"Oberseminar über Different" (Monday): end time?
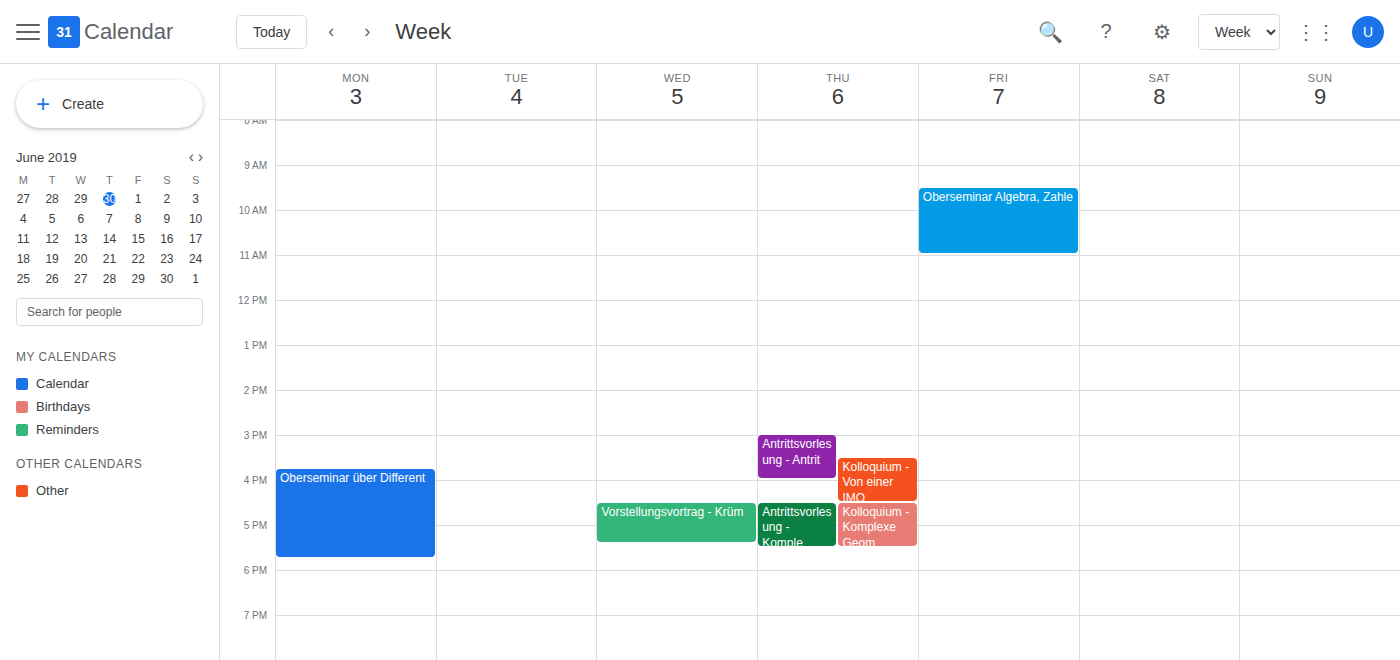
5:45 PM